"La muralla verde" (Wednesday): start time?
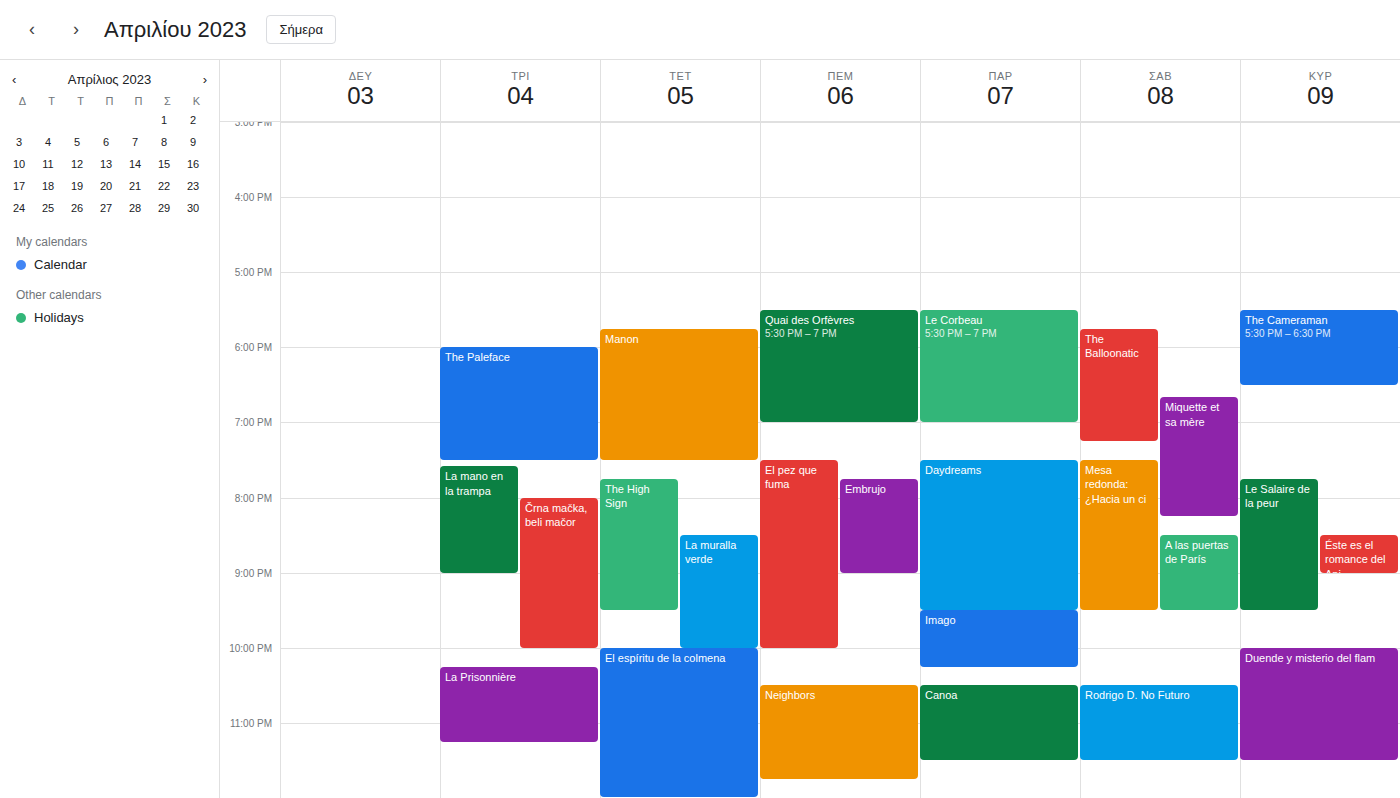
8:30 PM